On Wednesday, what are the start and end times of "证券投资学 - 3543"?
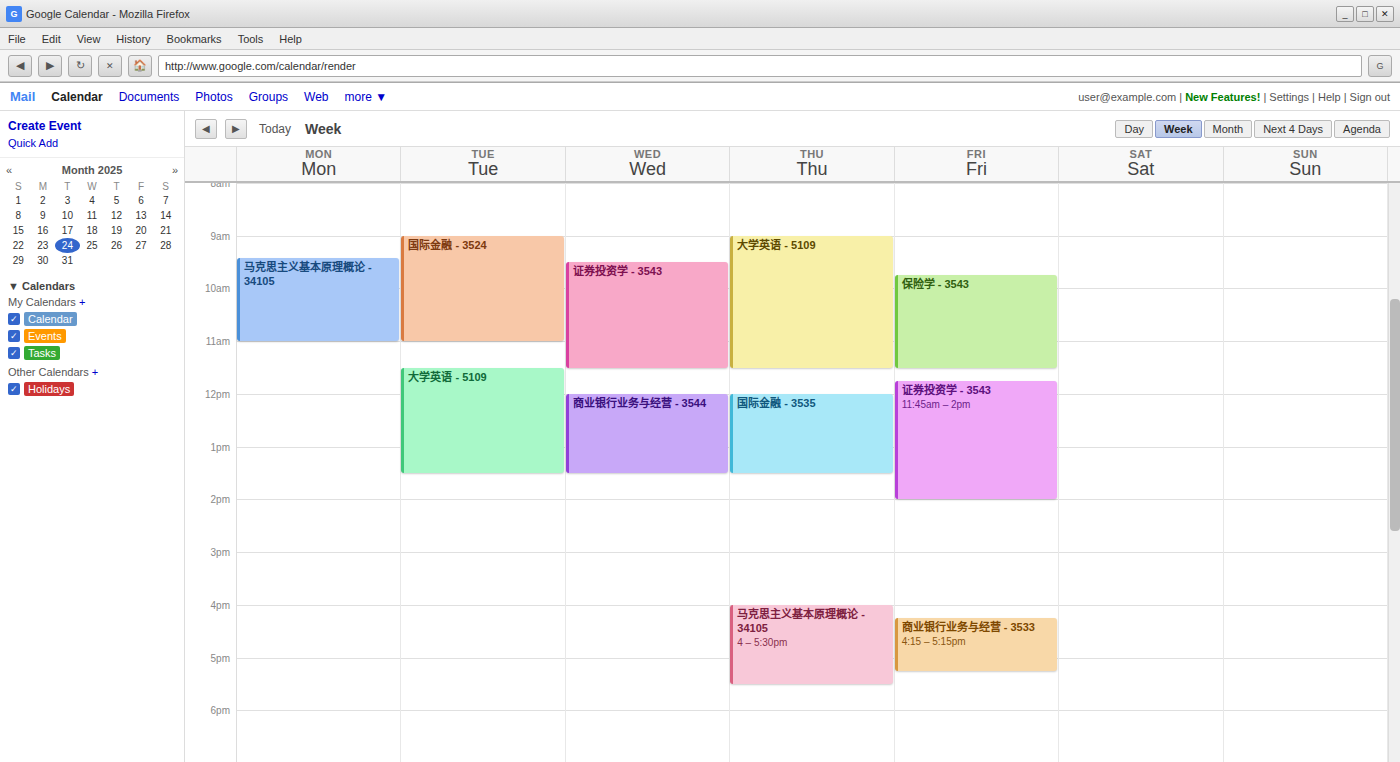
9:30 AM to 11:30 AM